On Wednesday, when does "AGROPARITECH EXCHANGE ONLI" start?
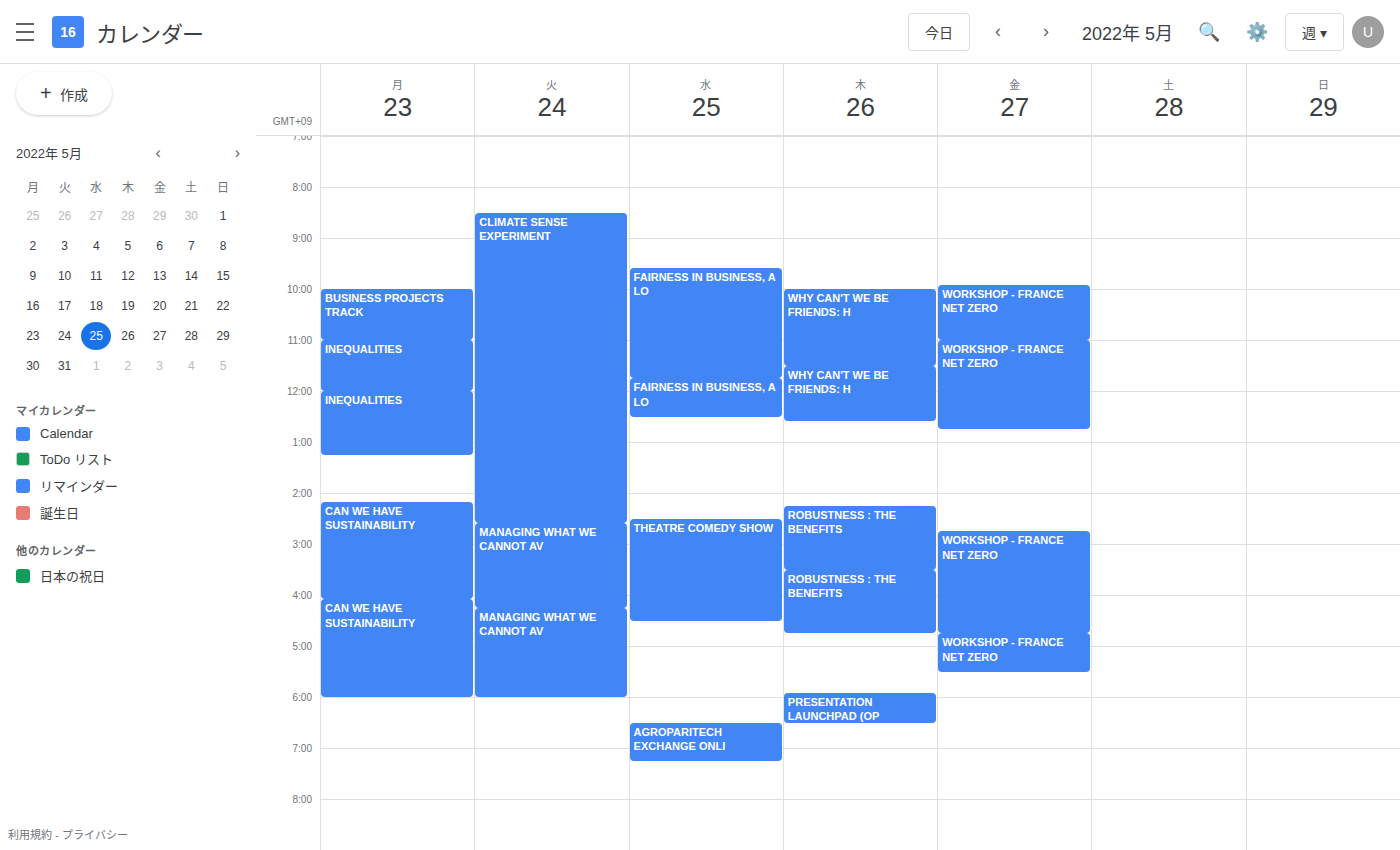
6:30 PM